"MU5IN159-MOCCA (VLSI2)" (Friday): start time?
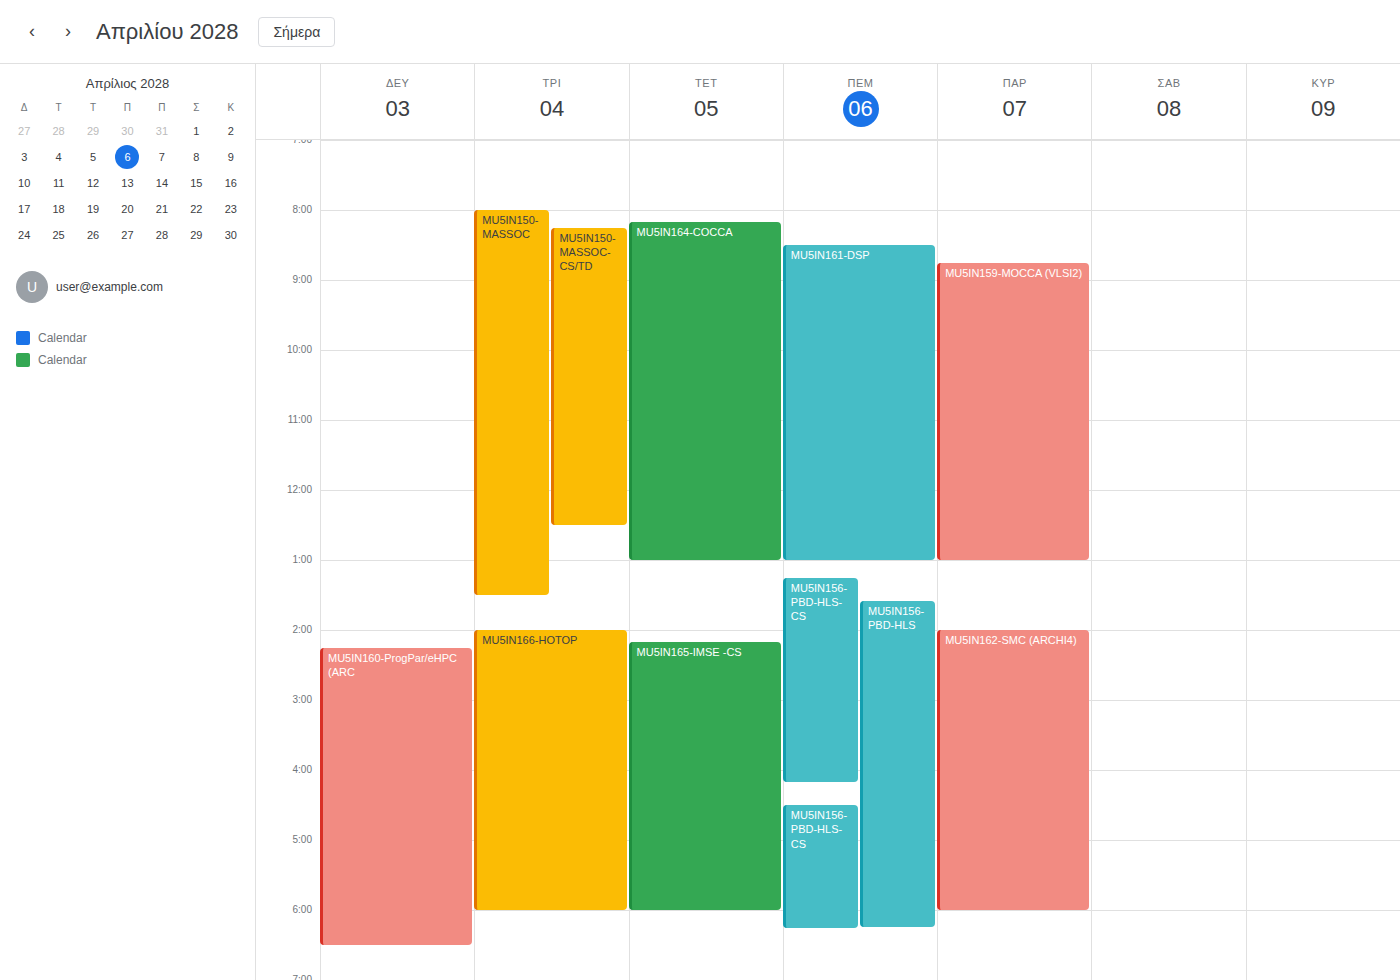
08:45